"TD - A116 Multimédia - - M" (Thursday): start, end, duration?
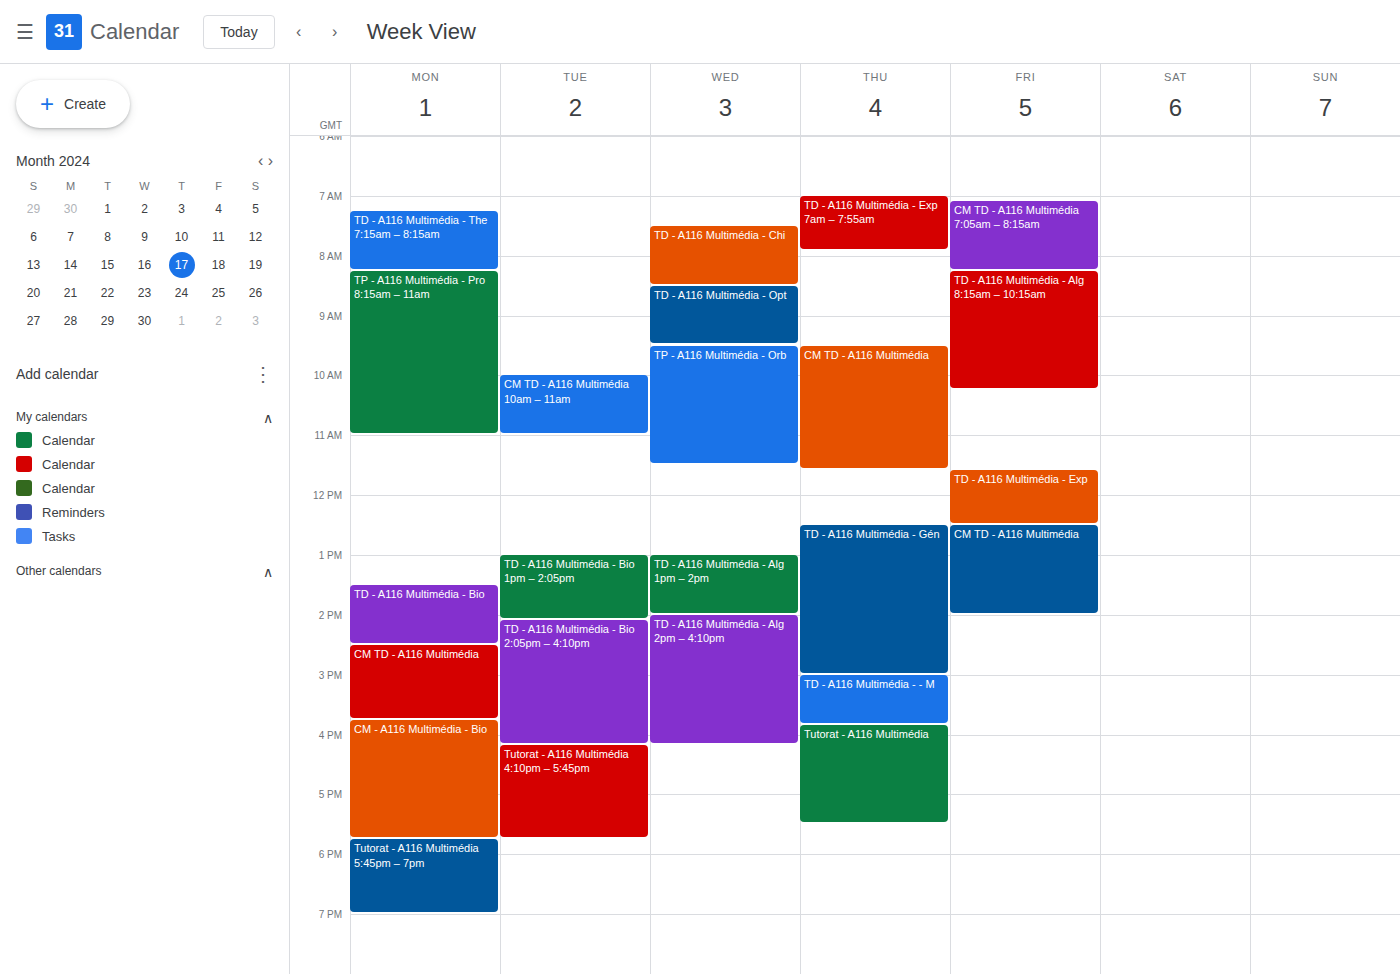
3:00 PM to 3:50 PM, 50 minutes